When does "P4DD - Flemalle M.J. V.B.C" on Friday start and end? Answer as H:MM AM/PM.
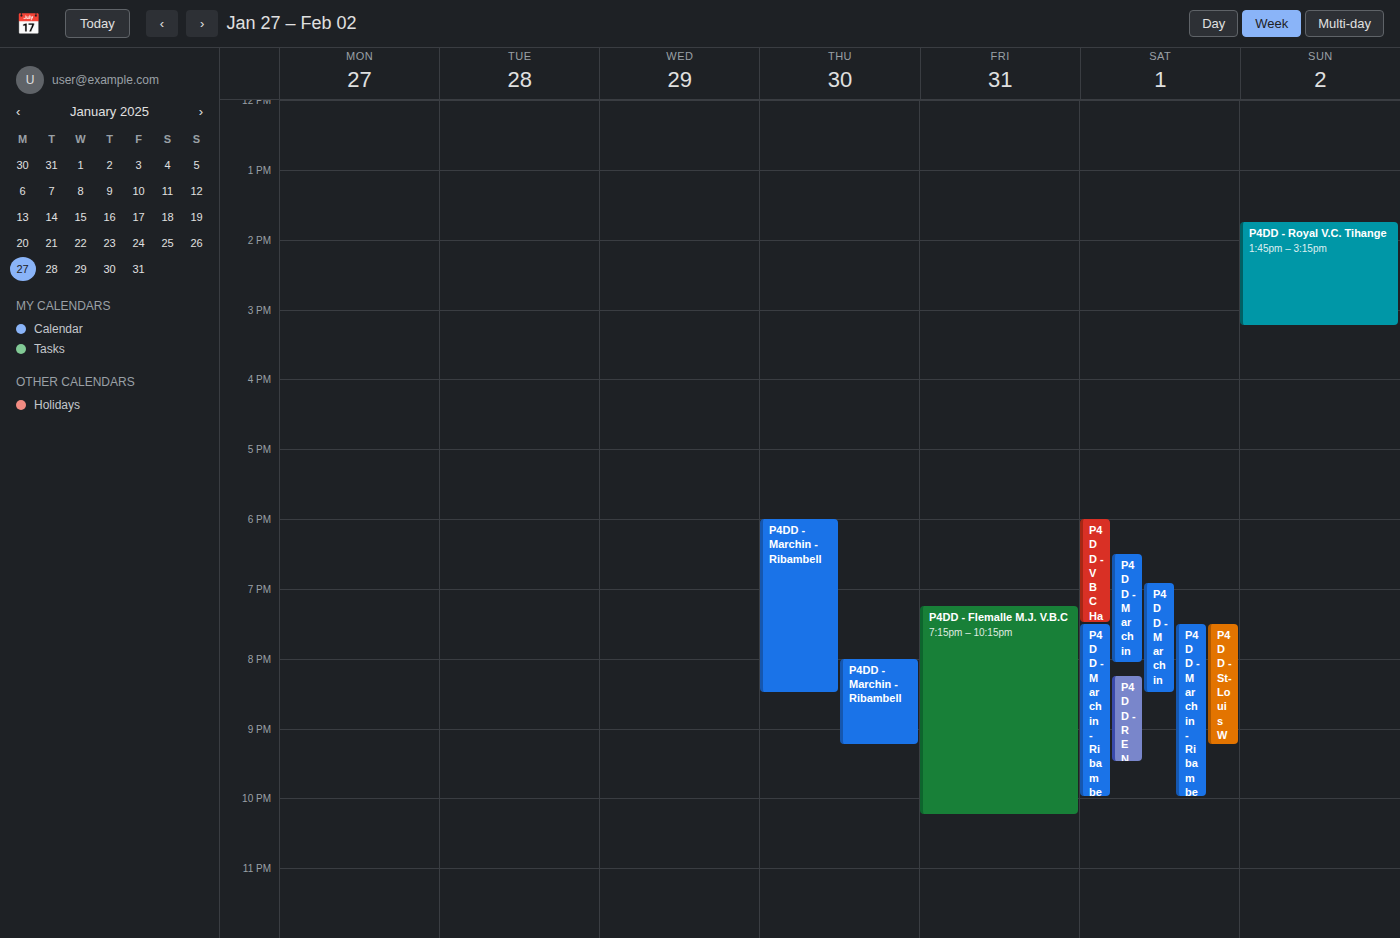
7:15 PM to 10:15 PM